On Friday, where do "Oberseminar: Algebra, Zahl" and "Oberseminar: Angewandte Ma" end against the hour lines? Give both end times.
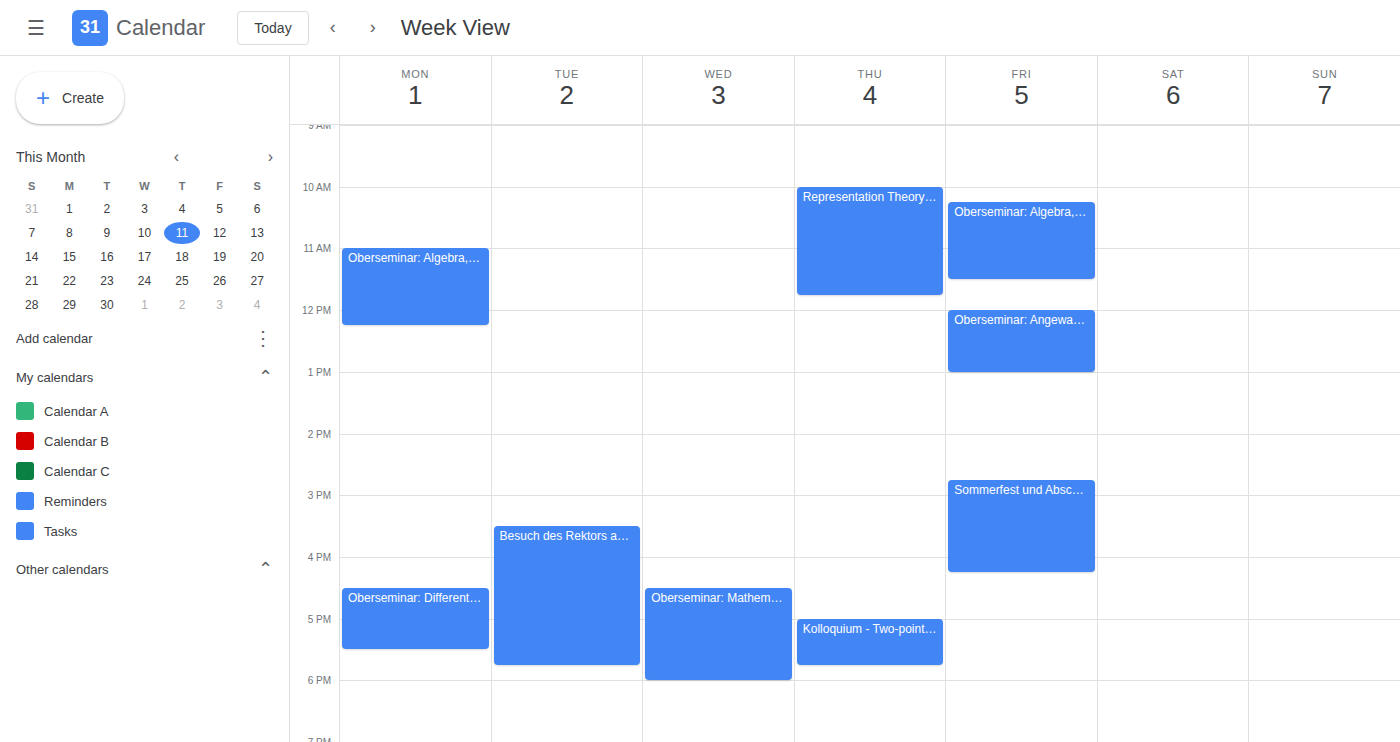
"Oberseminar: Algebra, Zahl": 11:30, halfway between the 11:00 and 12:00 lines. "Oberseminar: Angewandte Ma": 13:00, exactly on the 13:00 line.